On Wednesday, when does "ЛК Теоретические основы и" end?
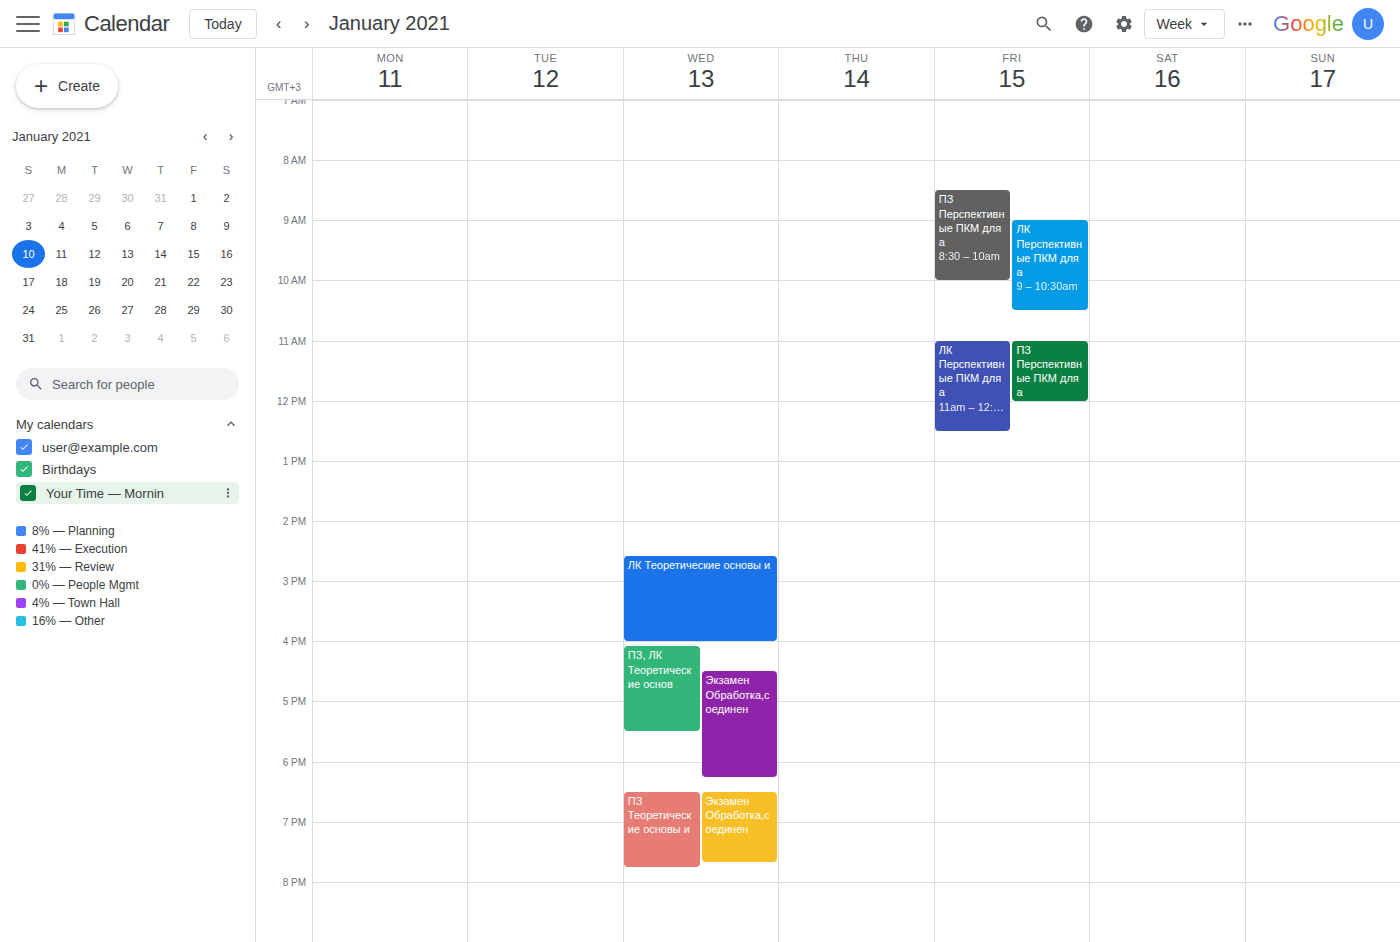
4:00 PM